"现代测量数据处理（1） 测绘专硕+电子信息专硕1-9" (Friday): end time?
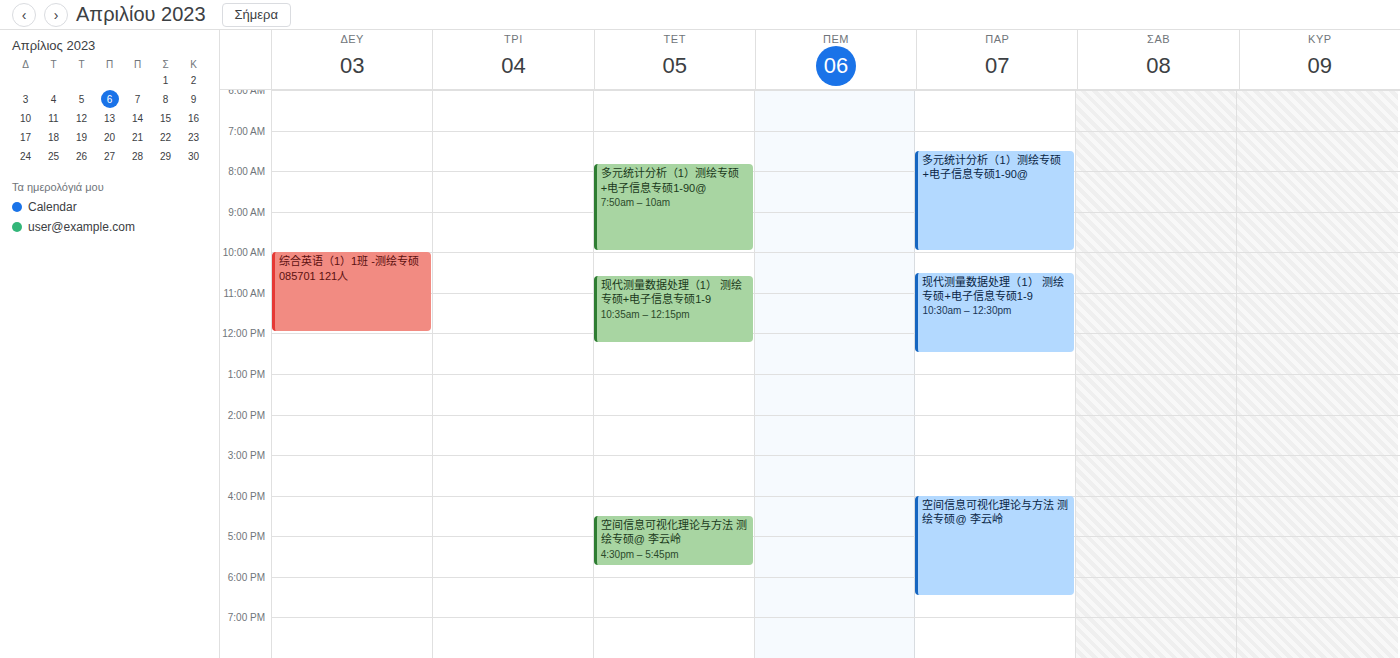
12:30 PM